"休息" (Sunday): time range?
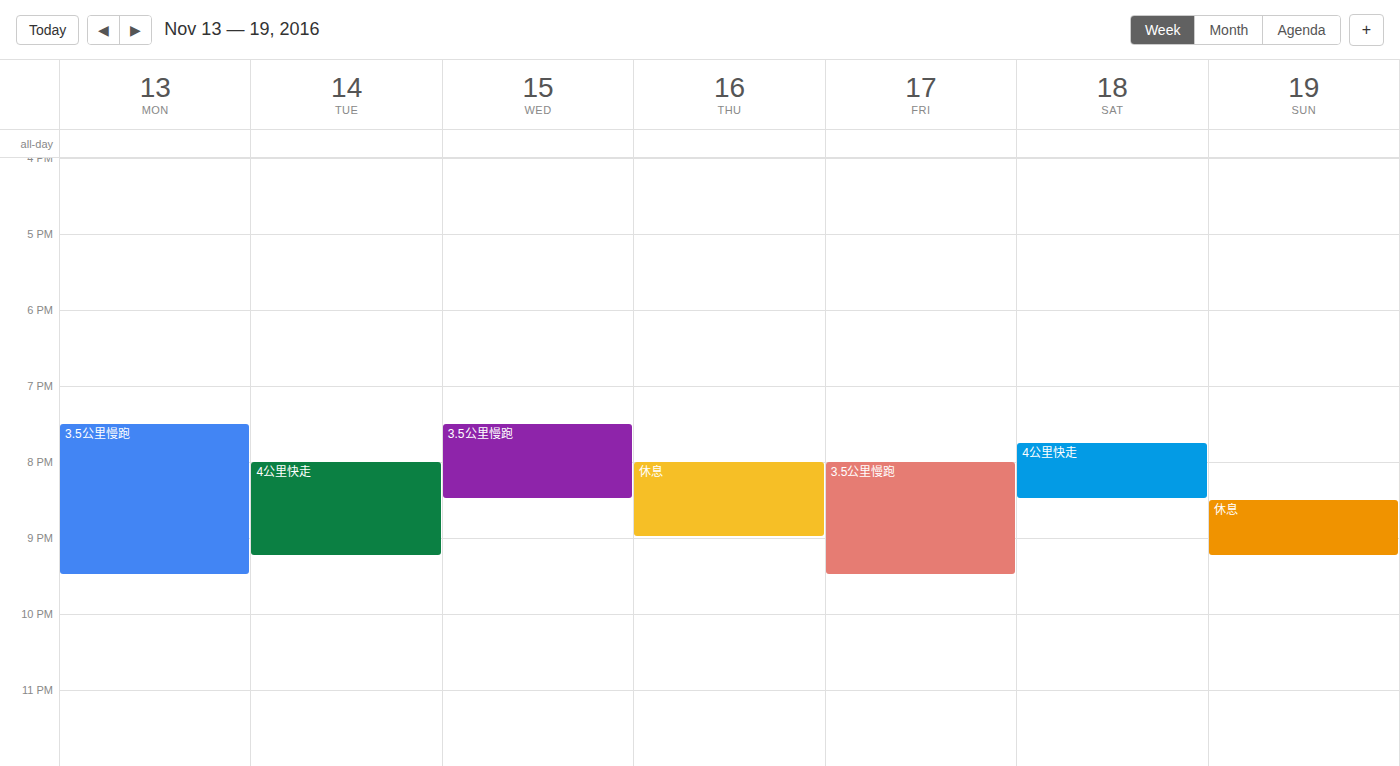
8:30 PM to 9:15 PM